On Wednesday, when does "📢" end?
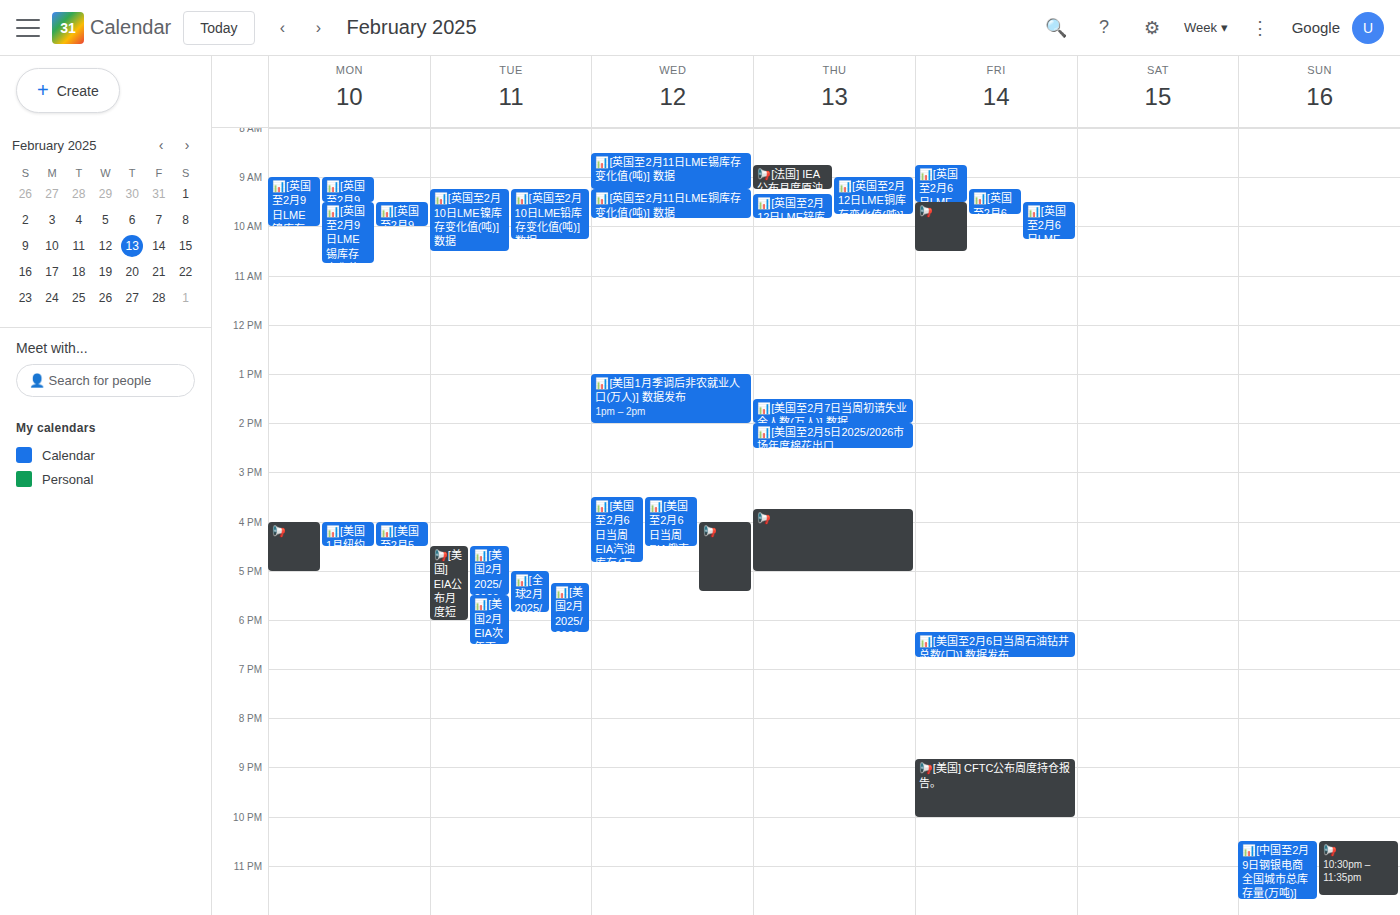
17:25